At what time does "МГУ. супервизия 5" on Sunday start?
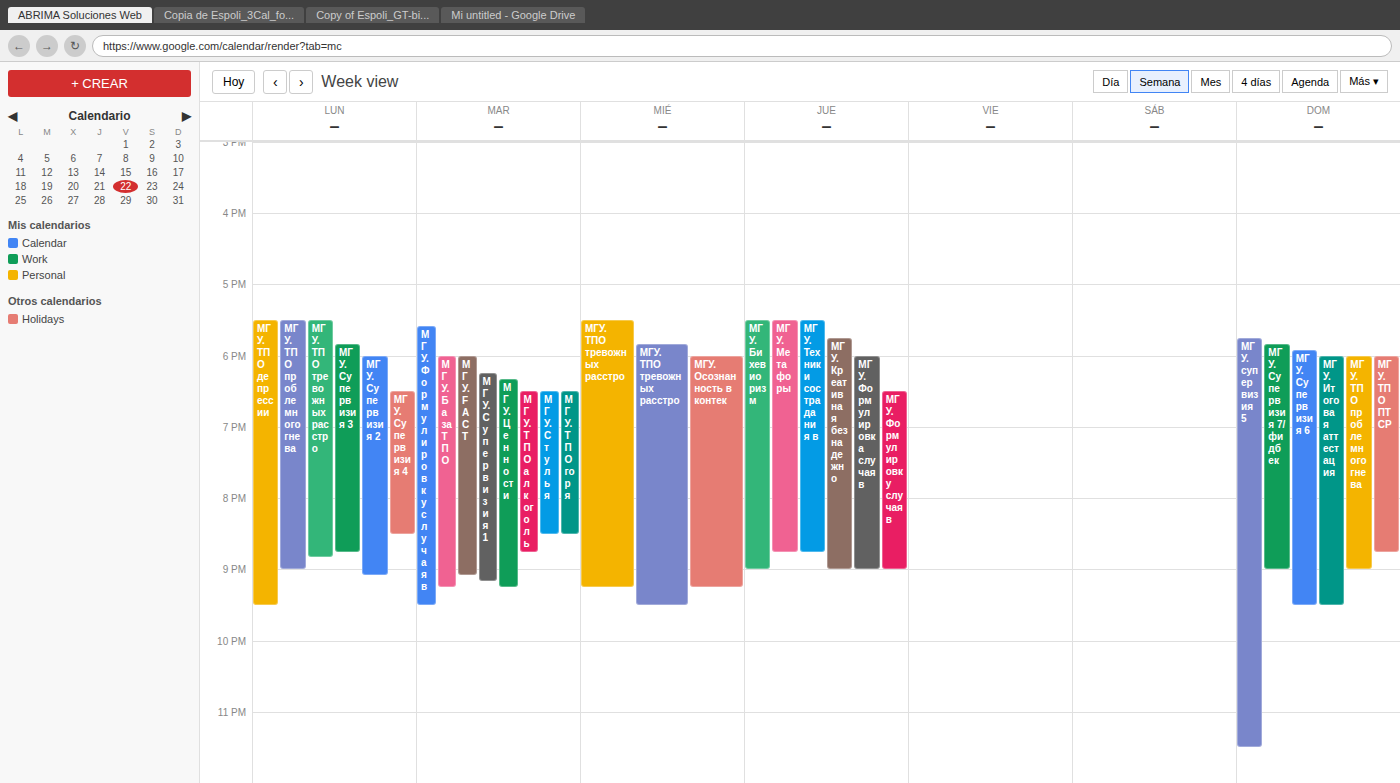
5:45 PM